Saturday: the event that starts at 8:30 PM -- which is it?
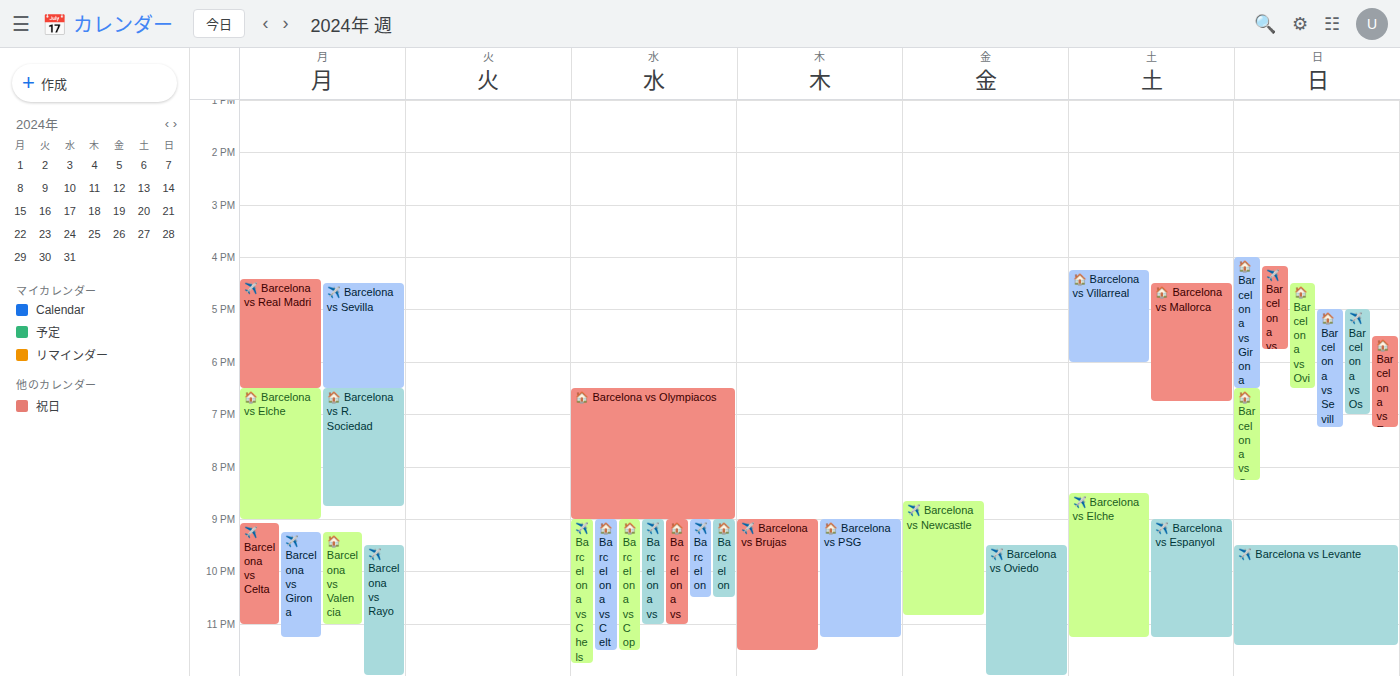
"✈️ Barcelona vs Elche"